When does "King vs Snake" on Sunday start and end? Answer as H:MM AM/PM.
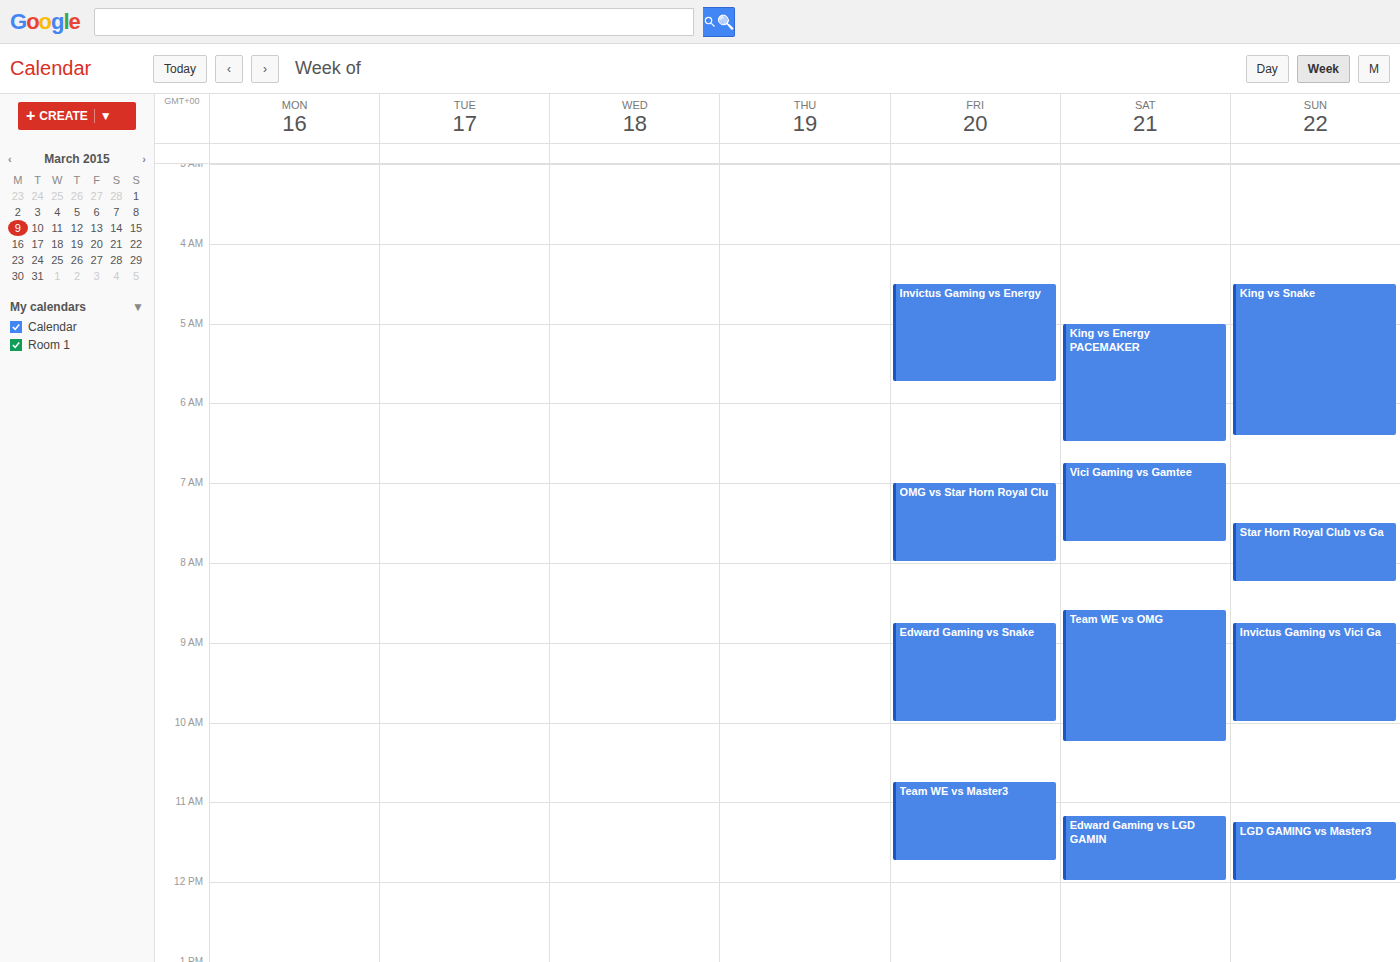
4:30 AM to 6:25 AM